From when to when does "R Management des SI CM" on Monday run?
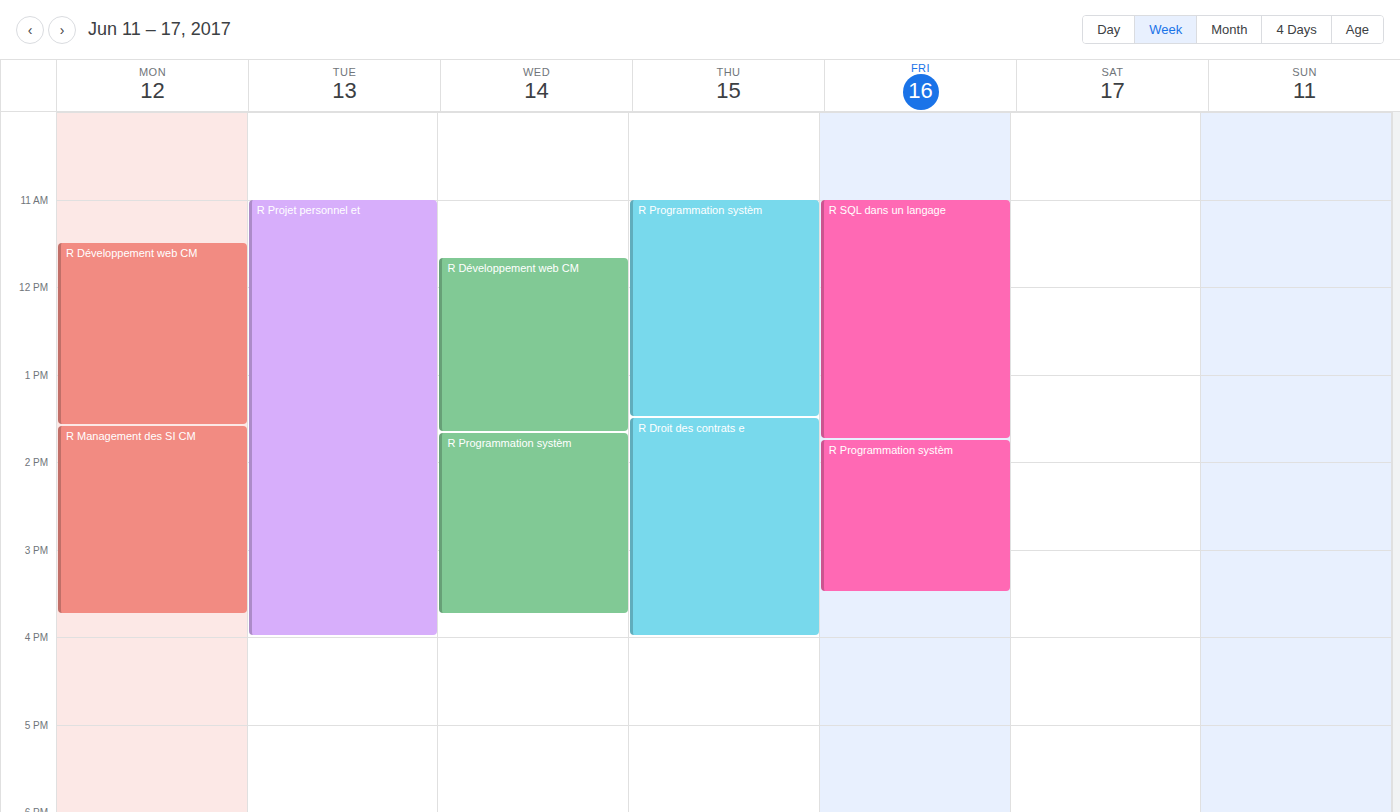
1:35 PM to 3:45 PM